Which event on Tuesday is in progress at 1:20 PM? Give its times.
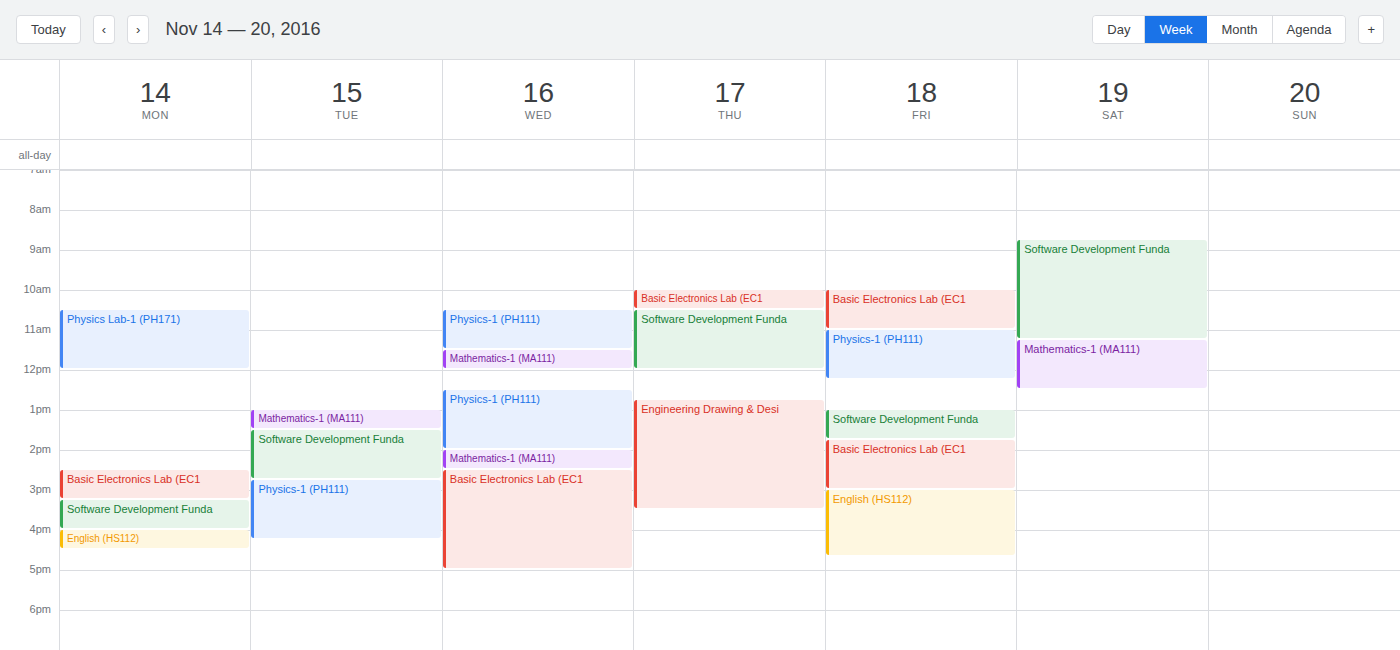
"Mathematics-1 (MA111)", 1:00 PM to 1:30 PM